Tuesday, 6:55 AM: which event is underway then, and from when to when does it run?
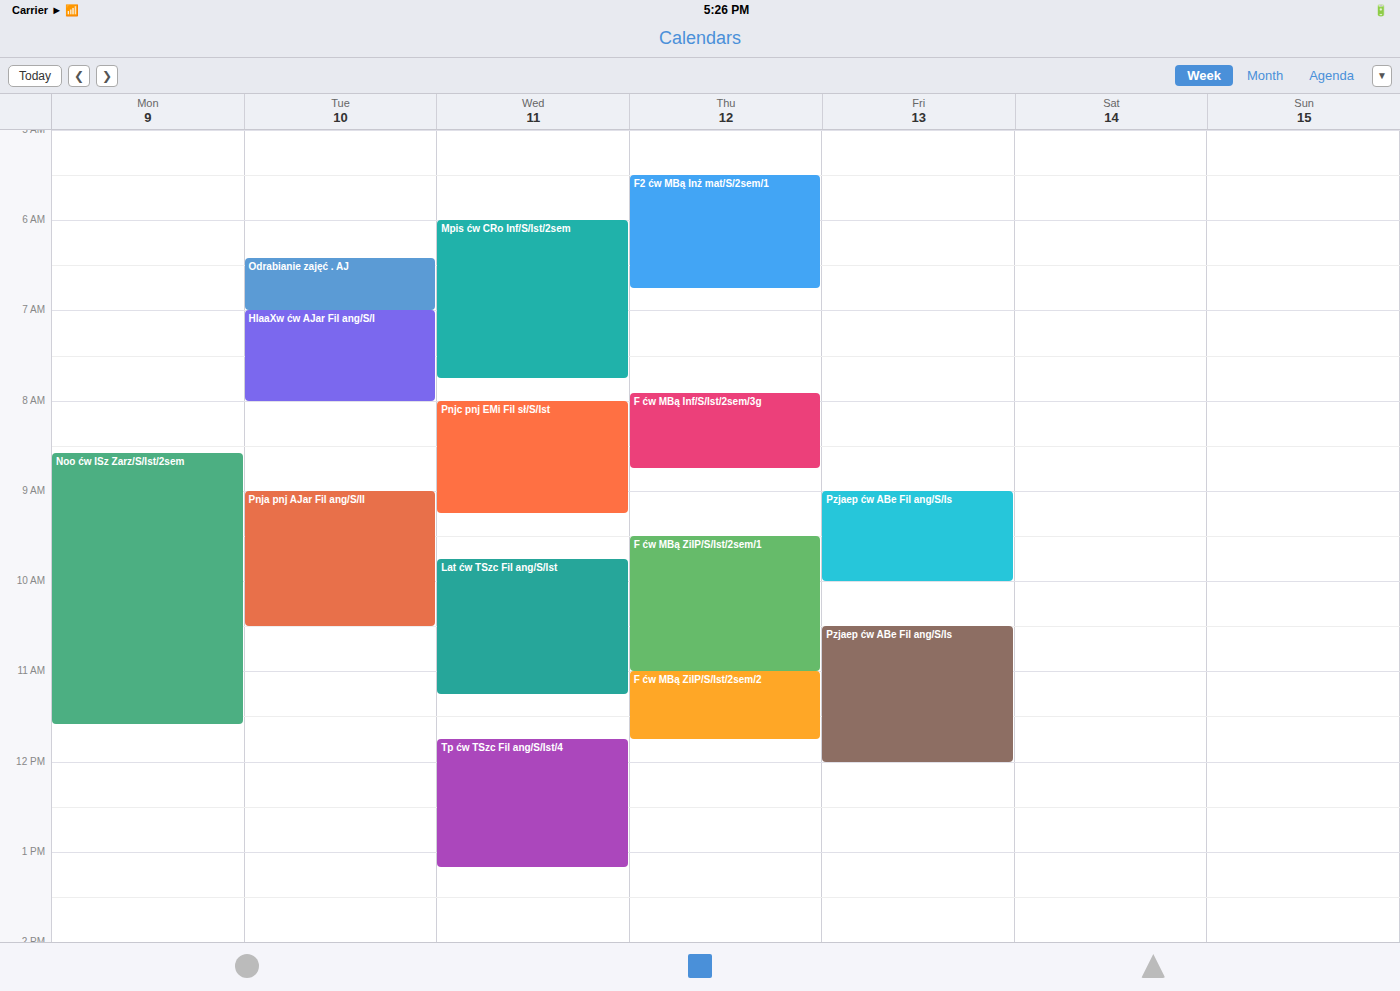
"Odrabianie zajęć . AJ", 6:25 AM to 7:00 AM